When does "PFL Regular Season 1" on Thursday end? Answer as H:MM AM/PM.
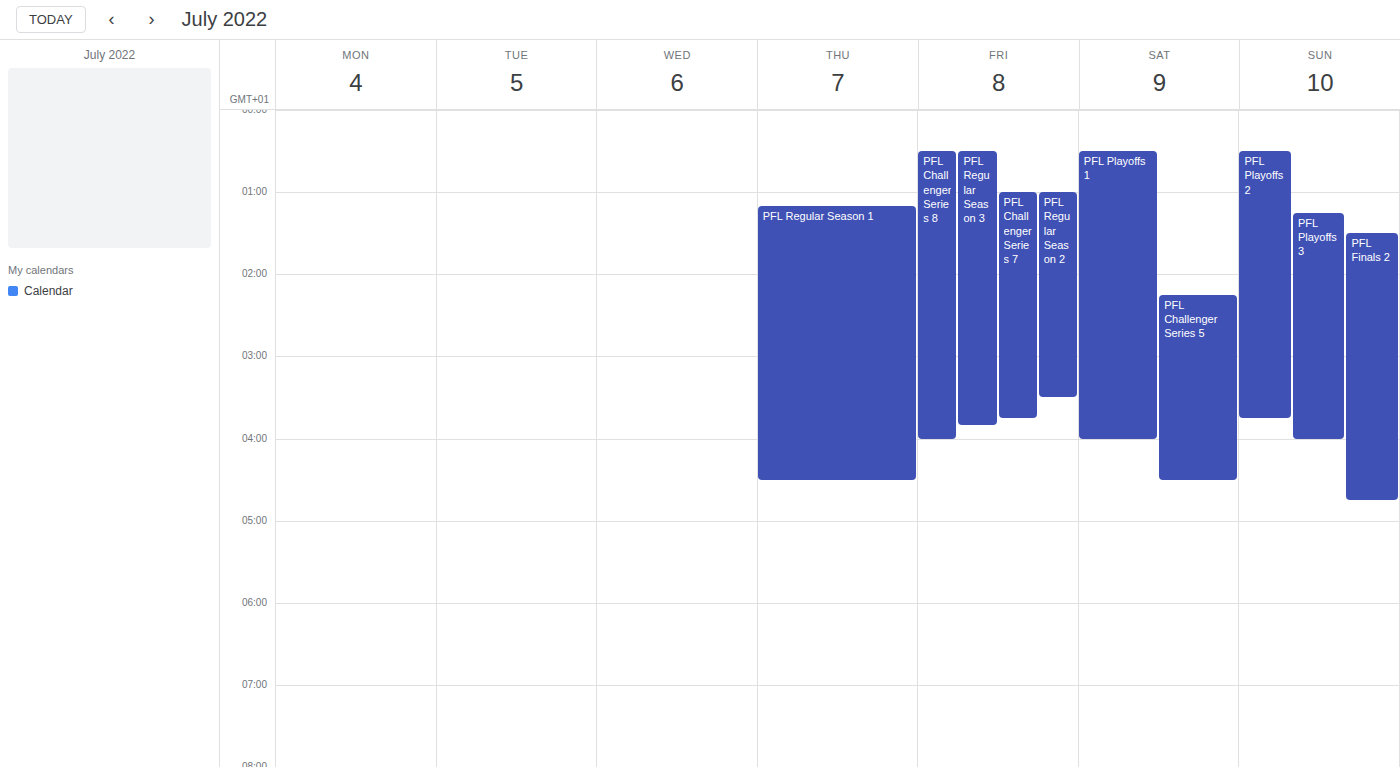
4:30 AM